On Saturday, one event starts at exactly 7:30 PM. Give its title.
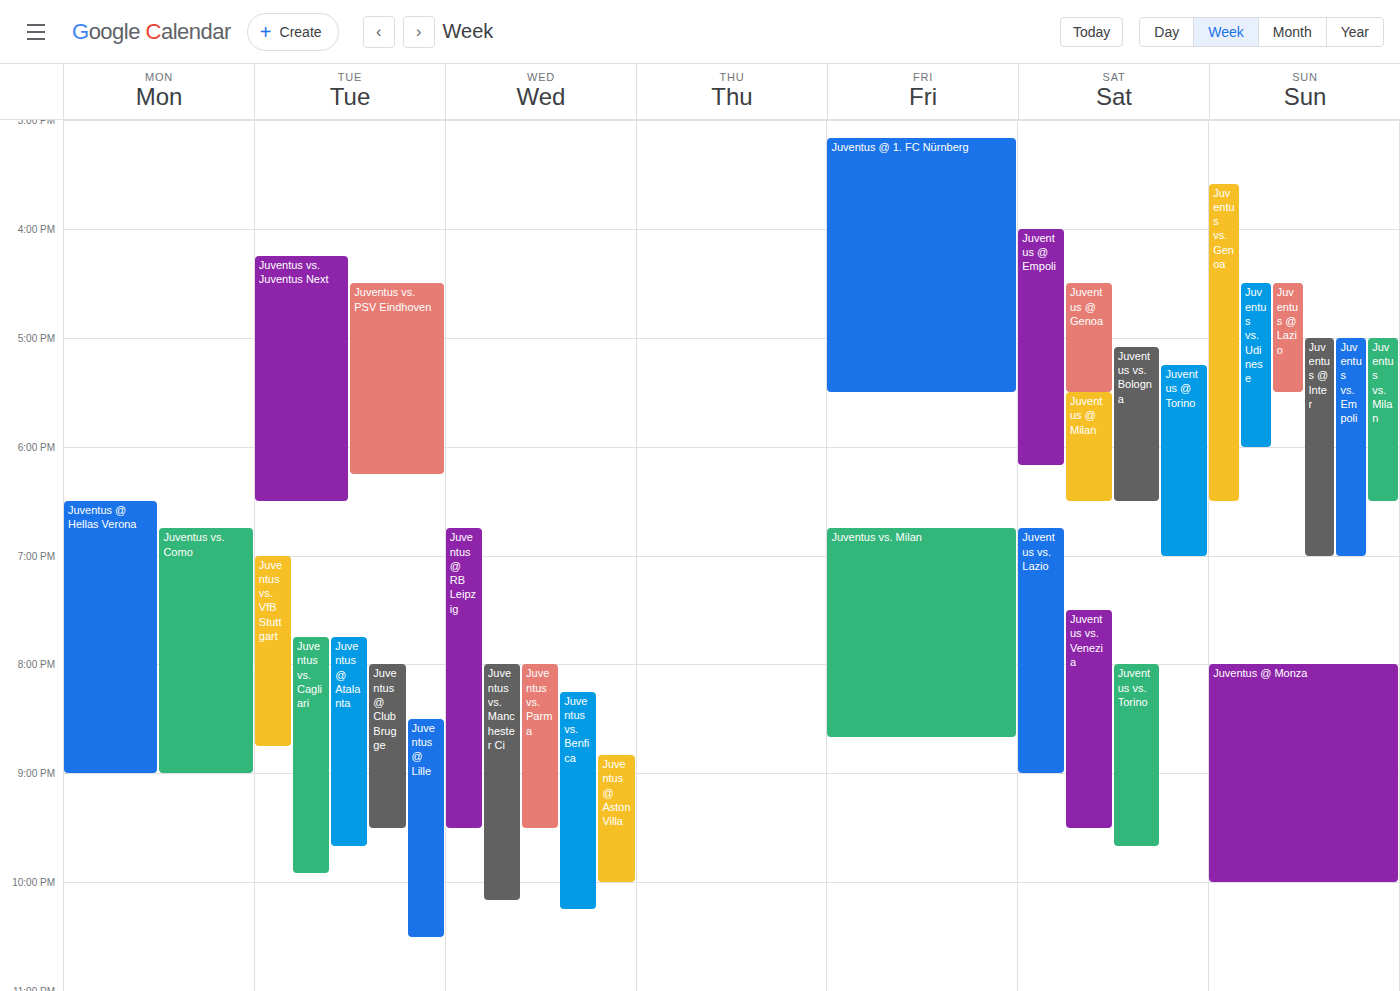
"Juventus vs. Venezia"